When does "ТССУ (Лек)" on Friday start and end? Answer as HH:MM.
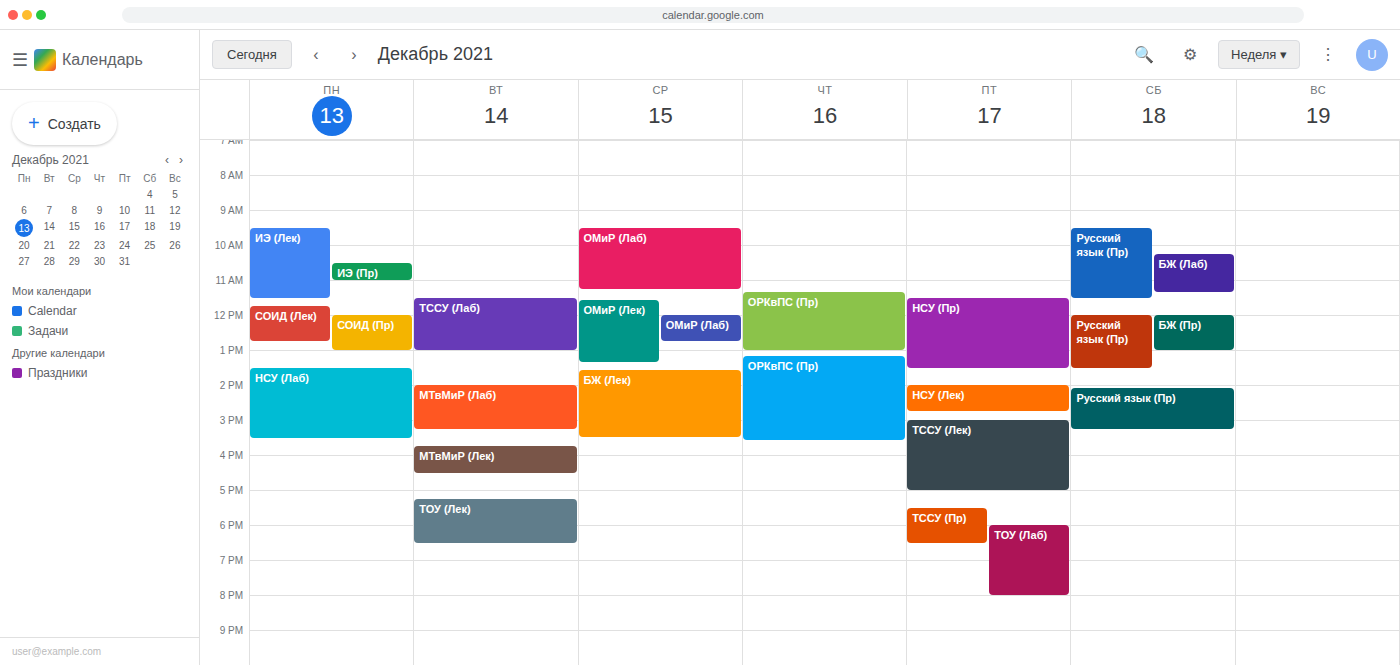
15:00 to 17:00